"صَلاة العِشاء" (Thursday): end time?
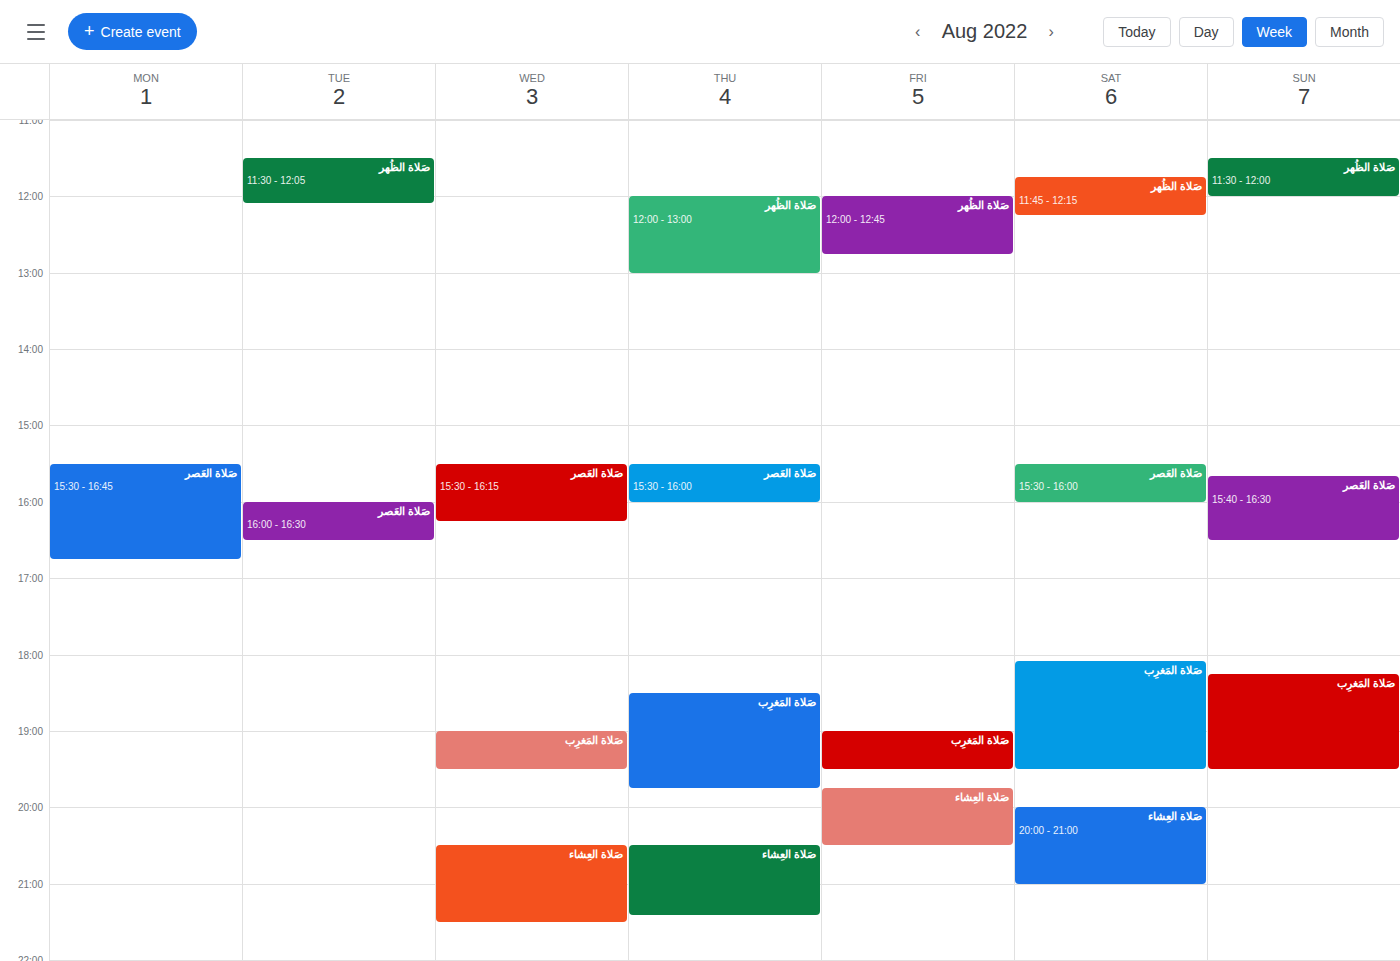
9:25 PM